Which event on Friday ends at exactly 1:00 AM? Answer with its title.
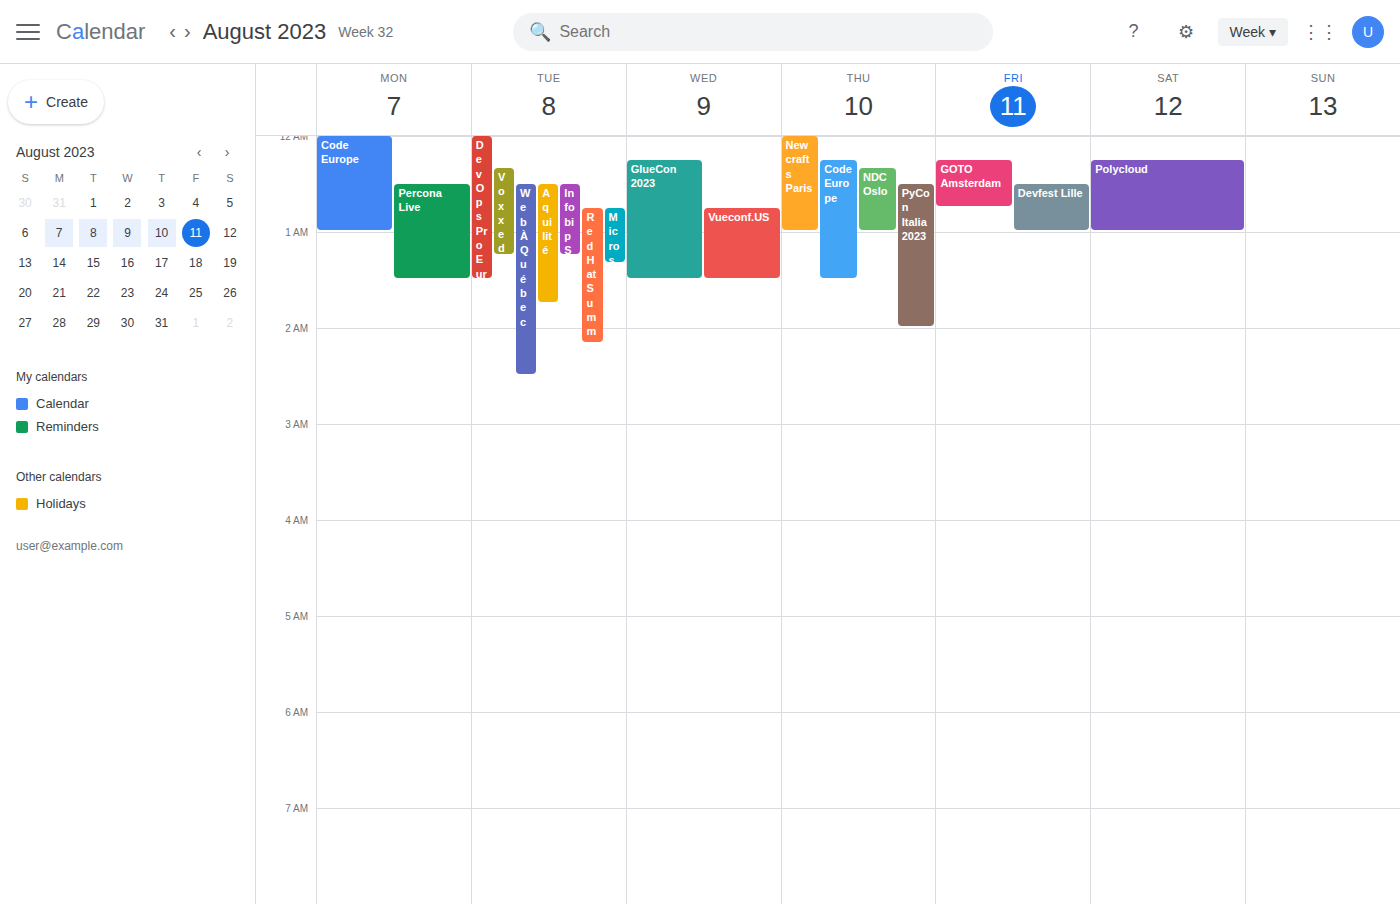
"Devfest Lille"